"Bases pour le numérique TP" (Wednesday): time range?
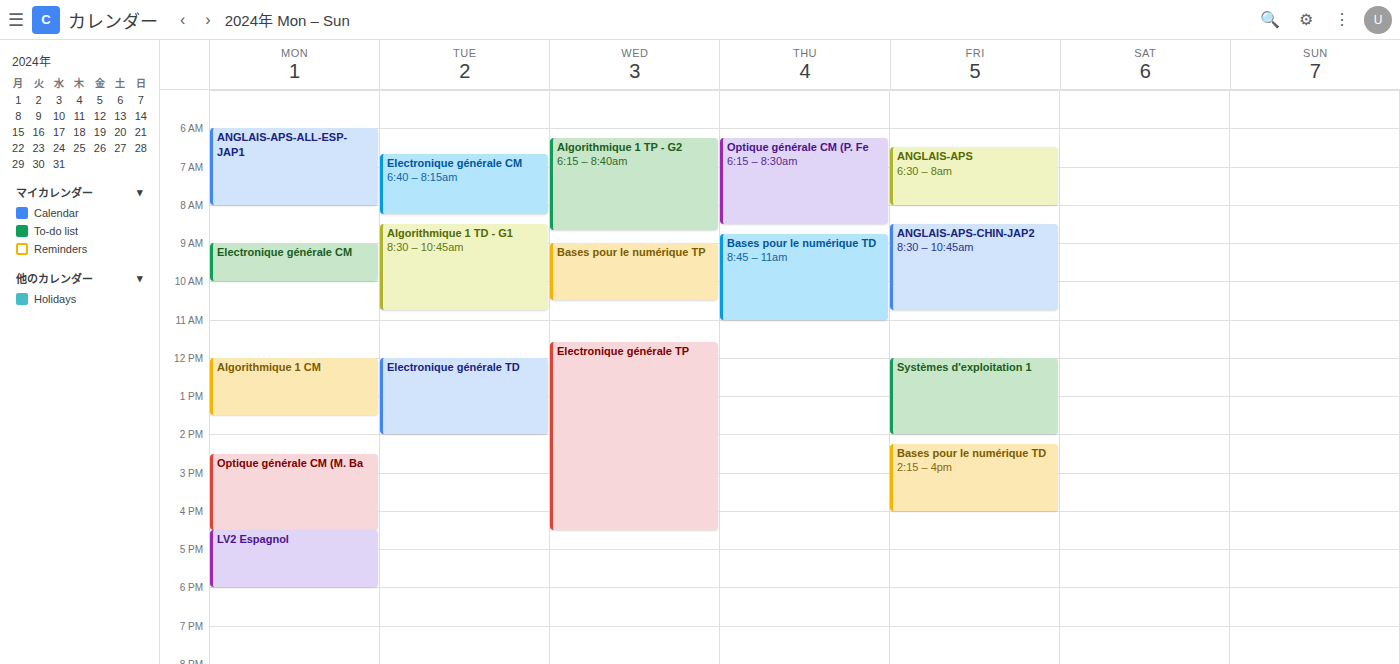
9:00 AM to 10:30 AM